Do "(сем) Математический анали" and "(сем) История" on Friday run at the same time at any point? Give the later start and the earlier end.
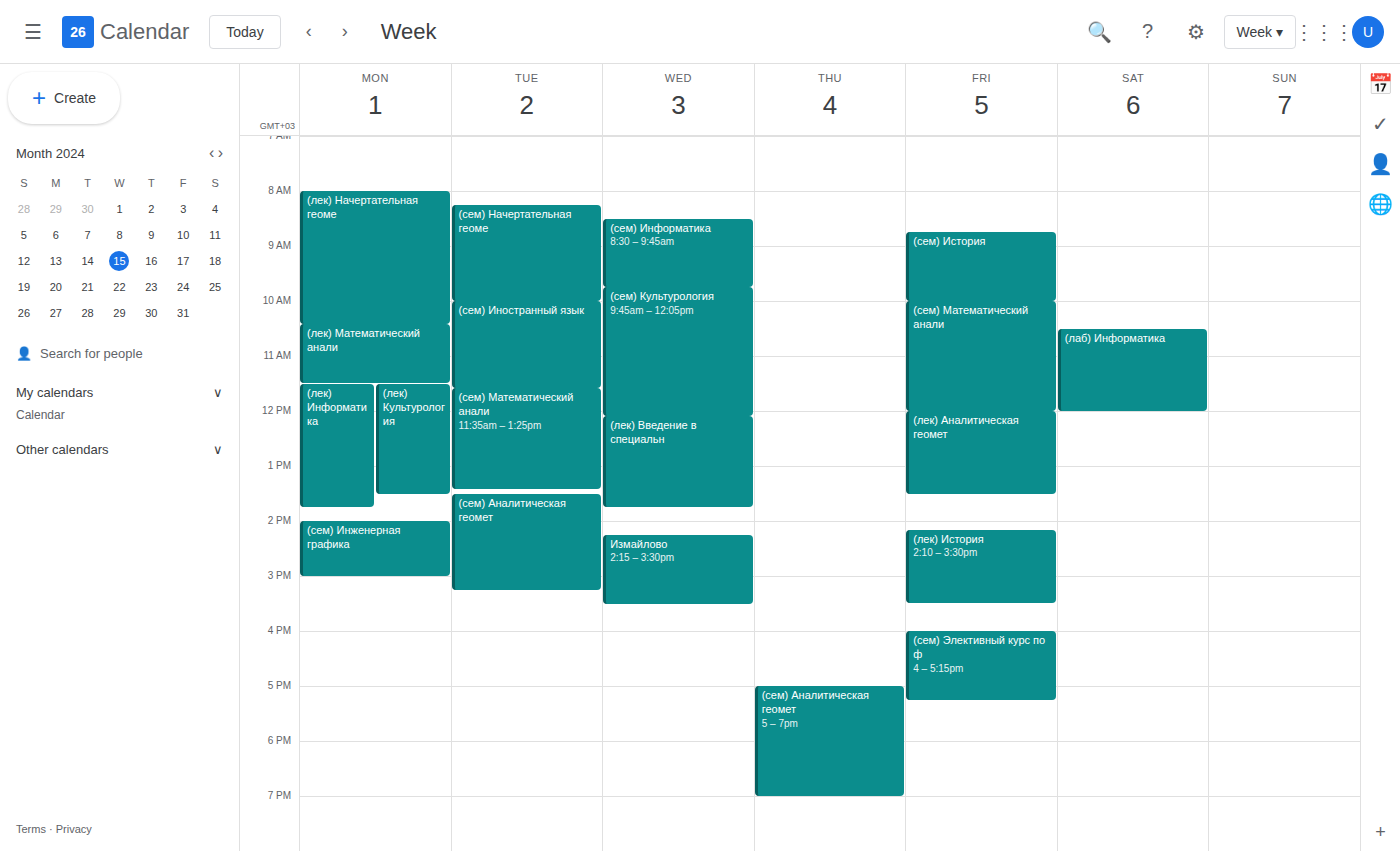
"(сем) История" ends at 10:00 AM, exactly when "(сем) Математический анали" starts -- they touch but do not overlap.